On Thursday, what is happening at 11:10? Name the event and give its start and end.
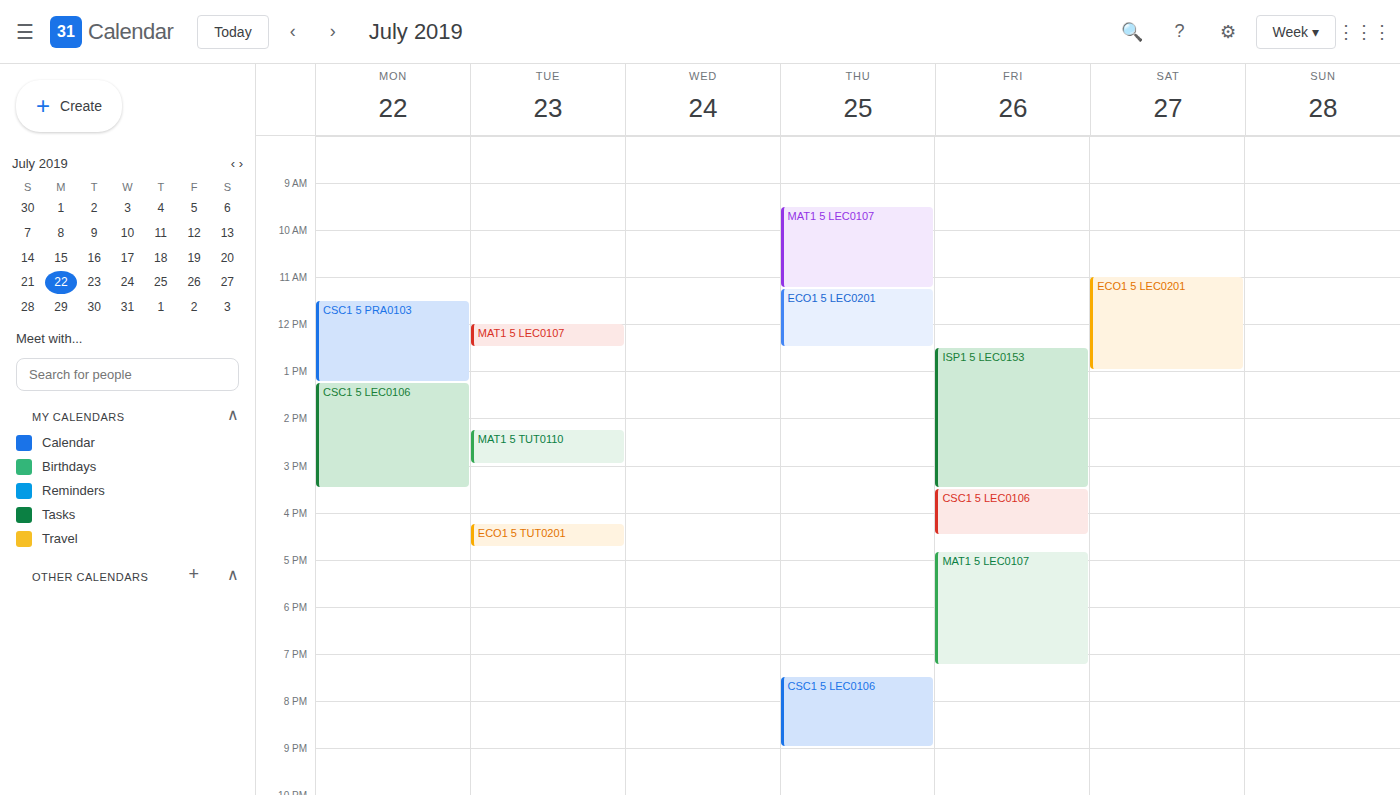
"MAT1 5 LEC0107", 09:30 to 11:15